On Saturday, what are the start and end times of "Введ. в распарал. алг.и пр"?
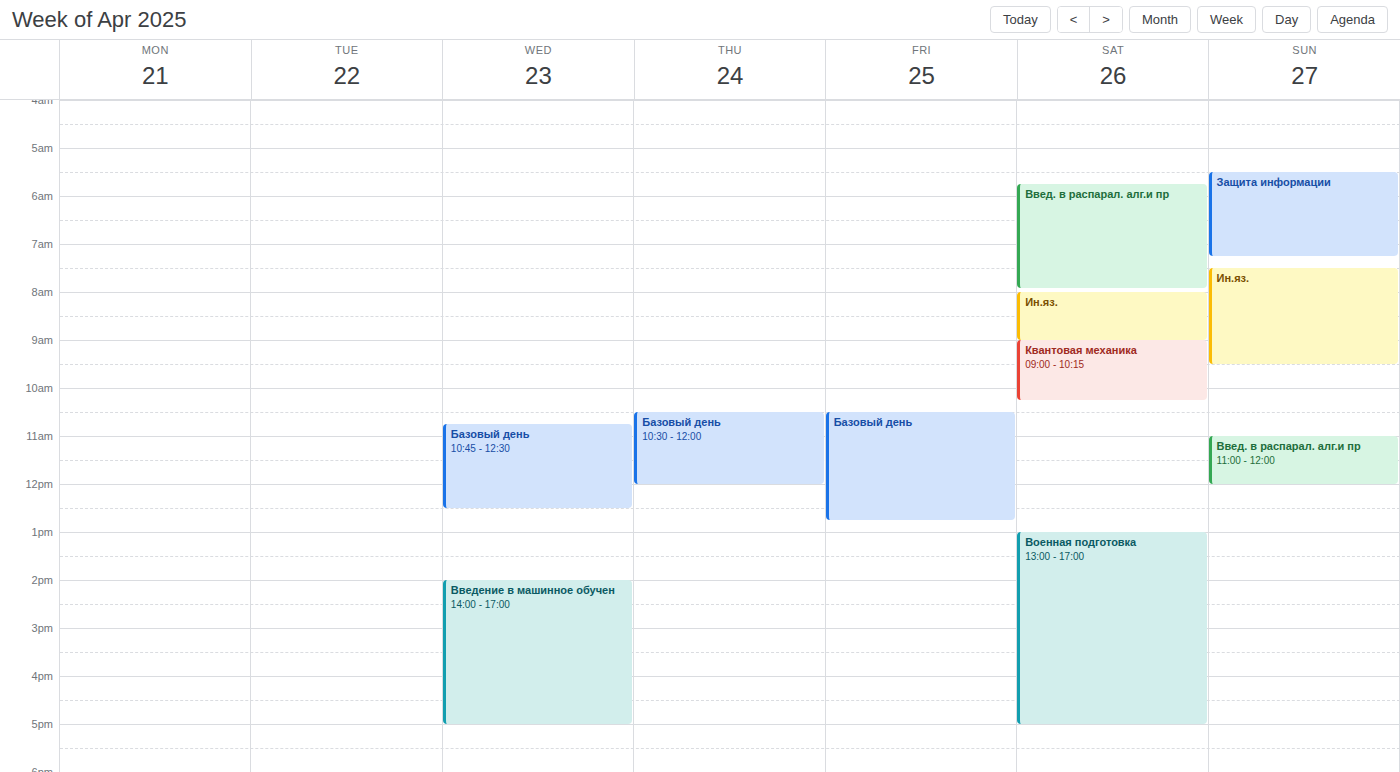
5:45 AM to 7:55 AM